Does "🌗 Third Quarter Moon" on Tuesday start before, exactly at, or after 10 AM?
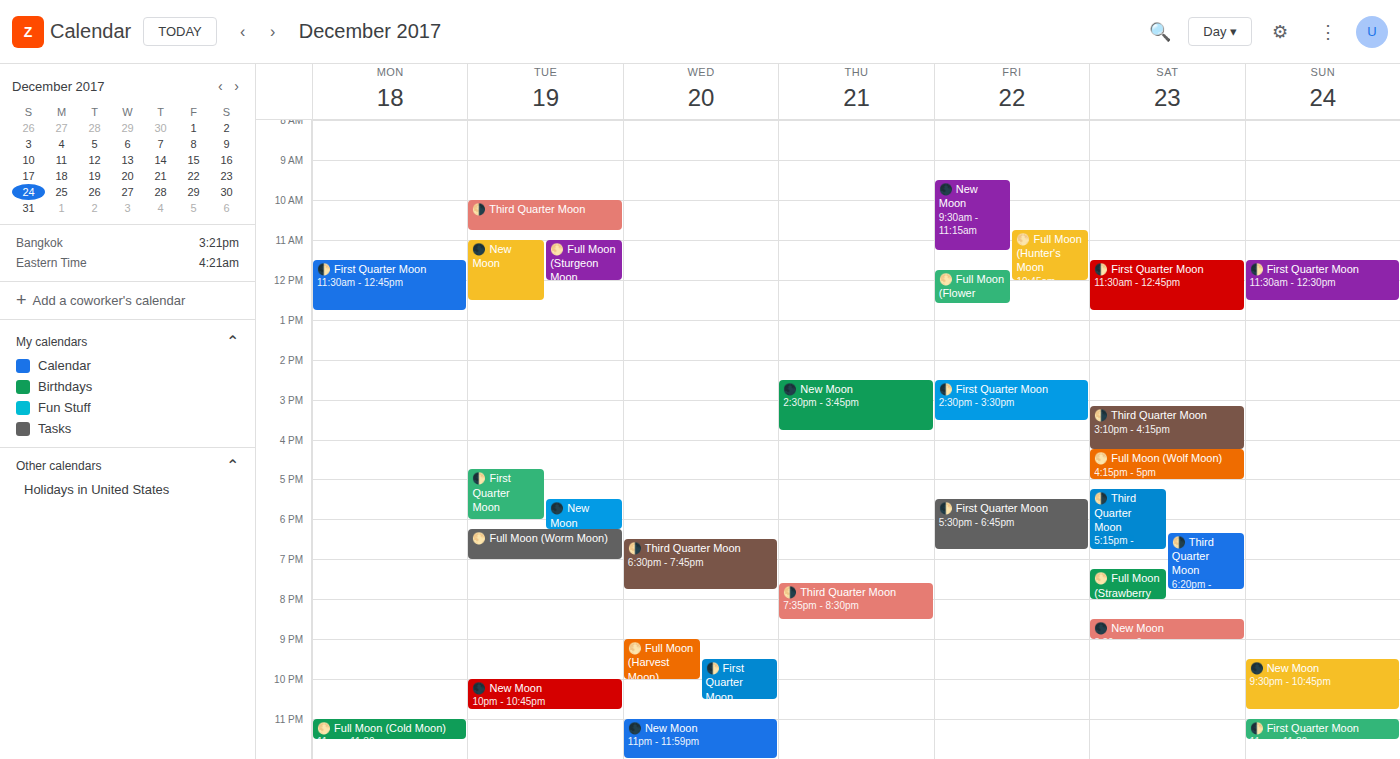
10:00 AM -- exactly at 10 AM, on the 10 AM line.